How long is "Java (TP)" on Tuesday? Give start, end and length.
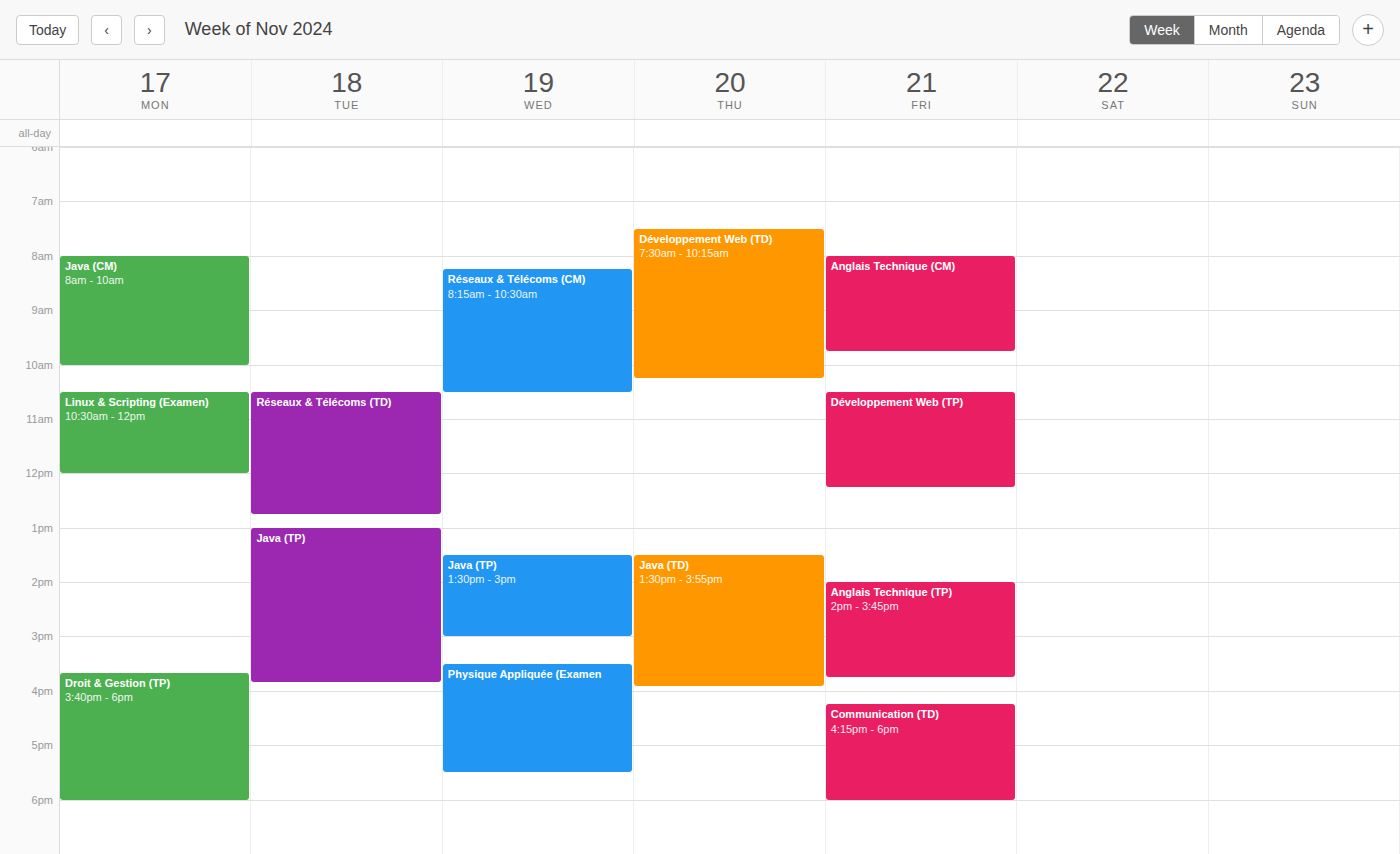
1:00 PM to 3:50 PM, 2 hours 50 minutes